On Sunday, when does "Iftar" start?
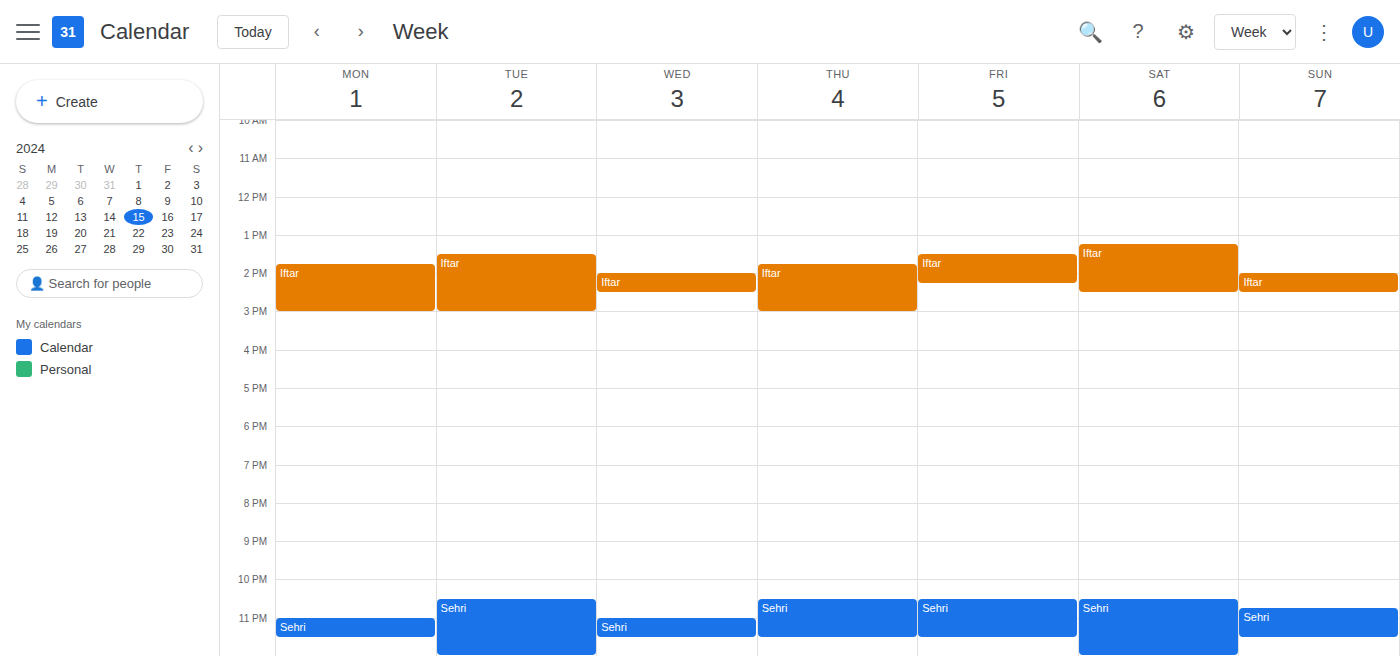
2:00 PM